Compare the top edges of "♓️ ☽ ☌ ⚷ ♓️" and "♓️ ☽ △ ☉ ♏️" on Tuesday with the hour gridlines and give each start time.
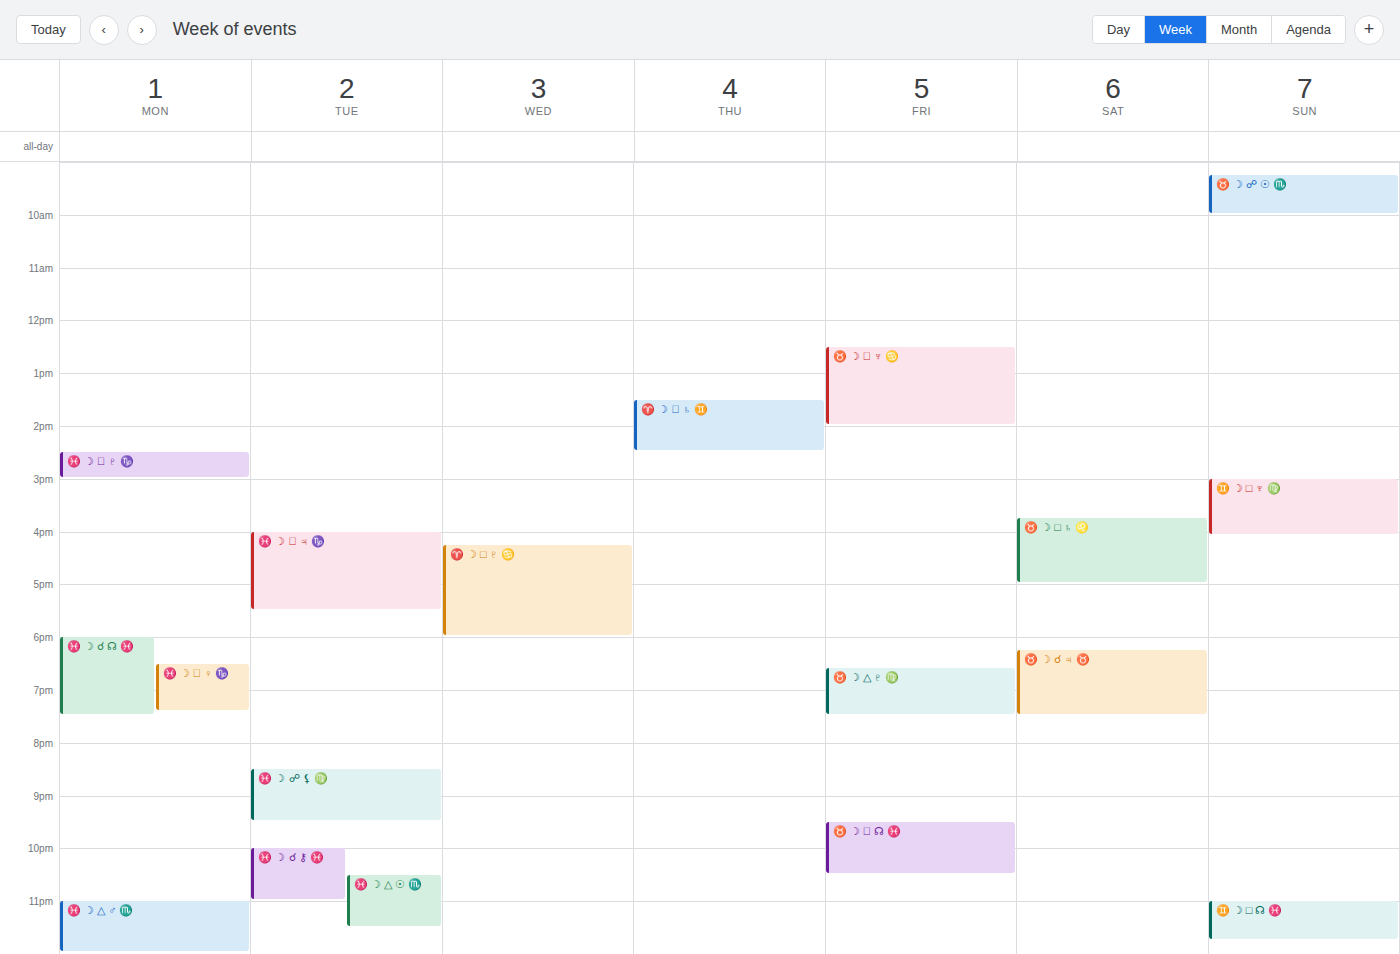
"♓️ ☽ ☌ ⚷ ♓️": 10:00 PM, exactly on the 10 PM line. "♓️ ☽ △ ☉ ♏️": 10:30 PM, halfway between the 10 PM and 11 PM lines.